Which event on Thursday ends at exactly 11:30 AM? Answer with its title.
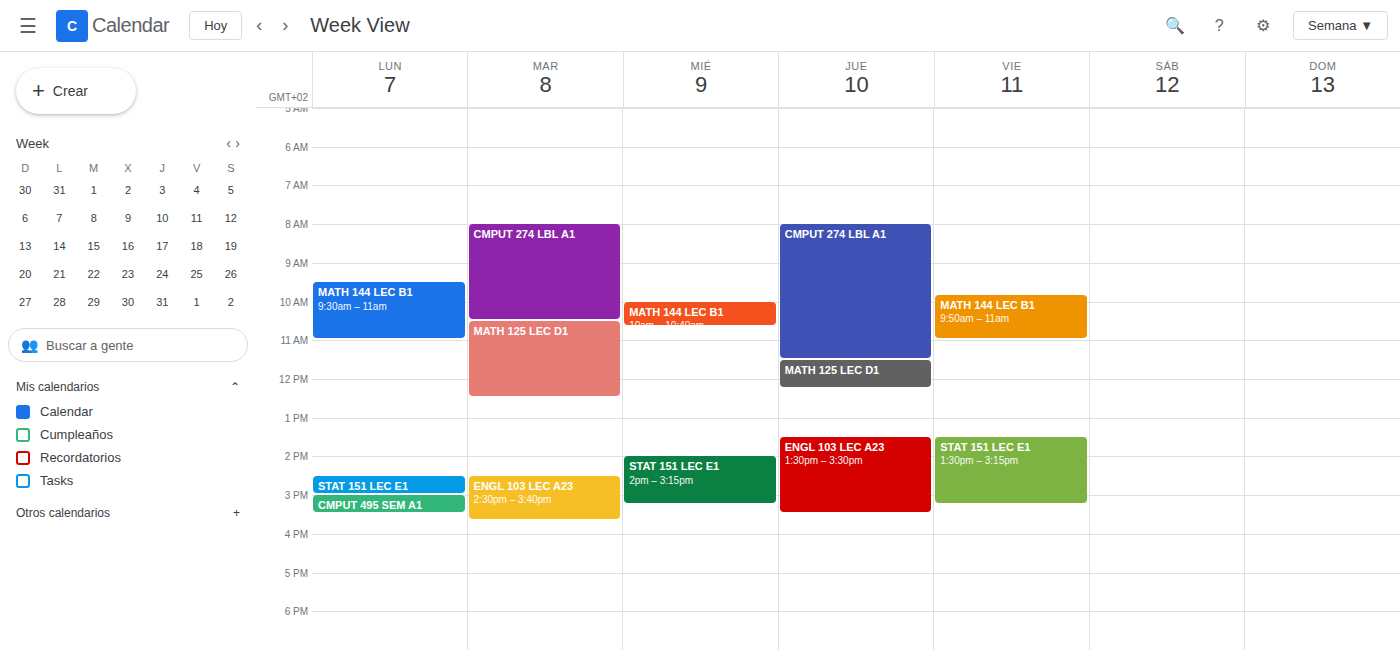
"CMPUT 274 LBL A1"